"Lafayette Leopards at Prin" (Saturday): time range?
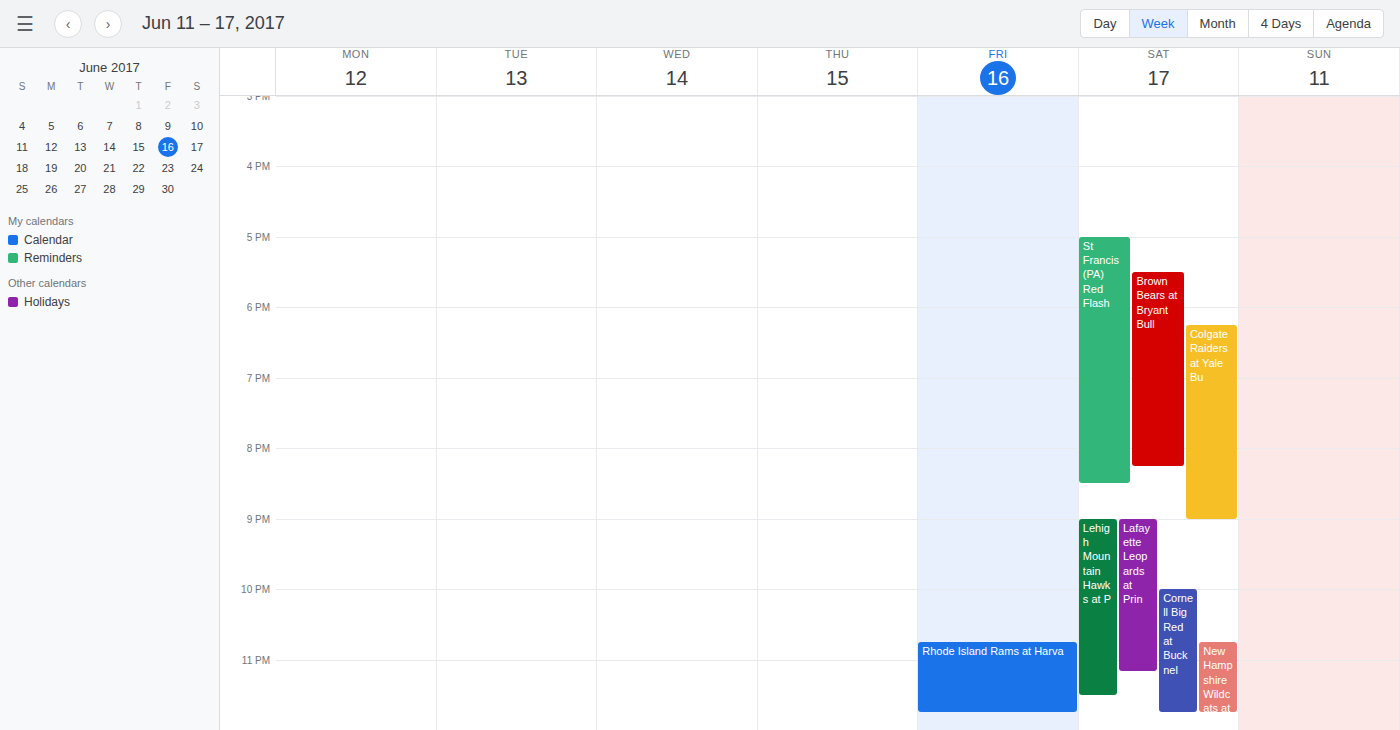
9:00 PM to 11:10 PM